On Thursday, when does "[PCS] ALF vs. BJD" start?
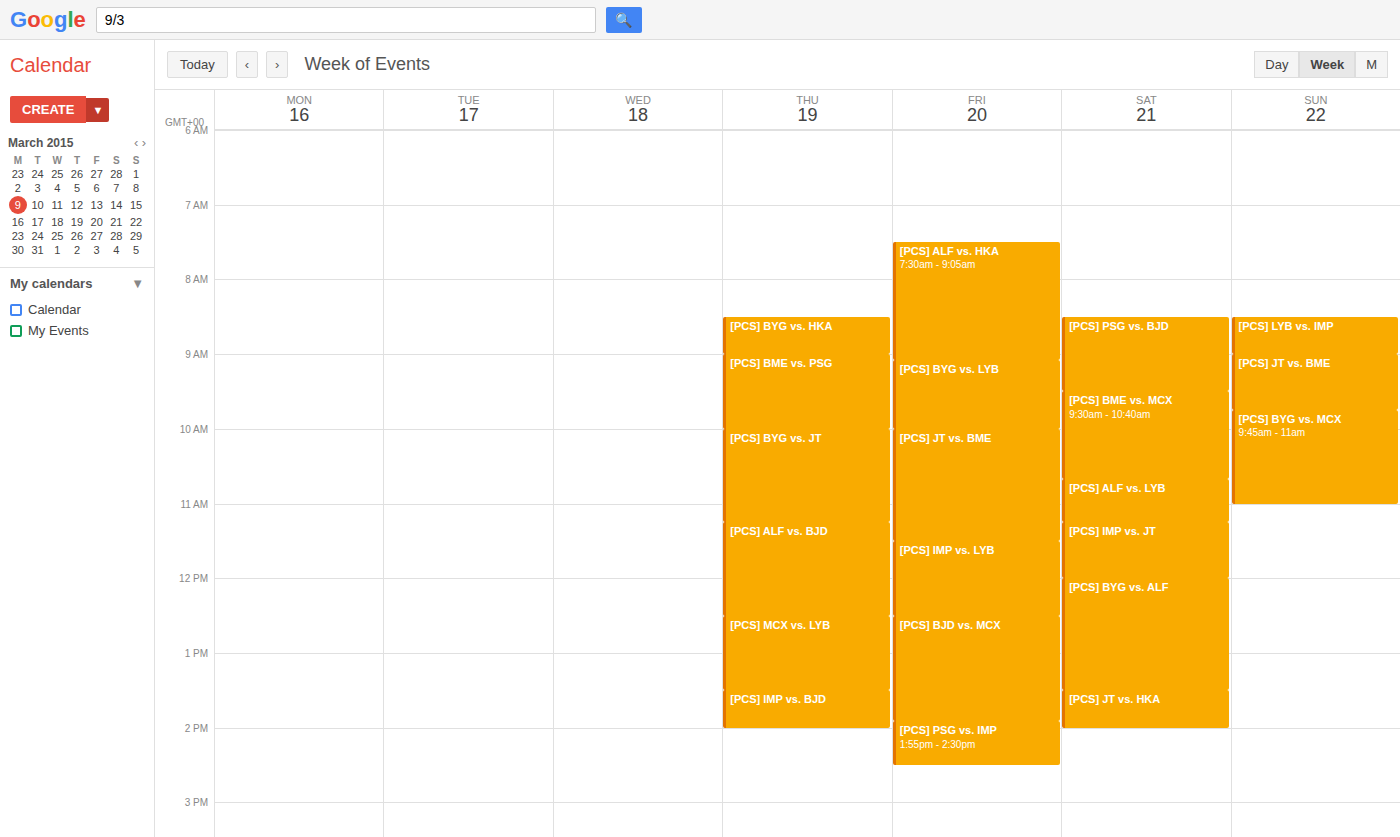
11:15 AM